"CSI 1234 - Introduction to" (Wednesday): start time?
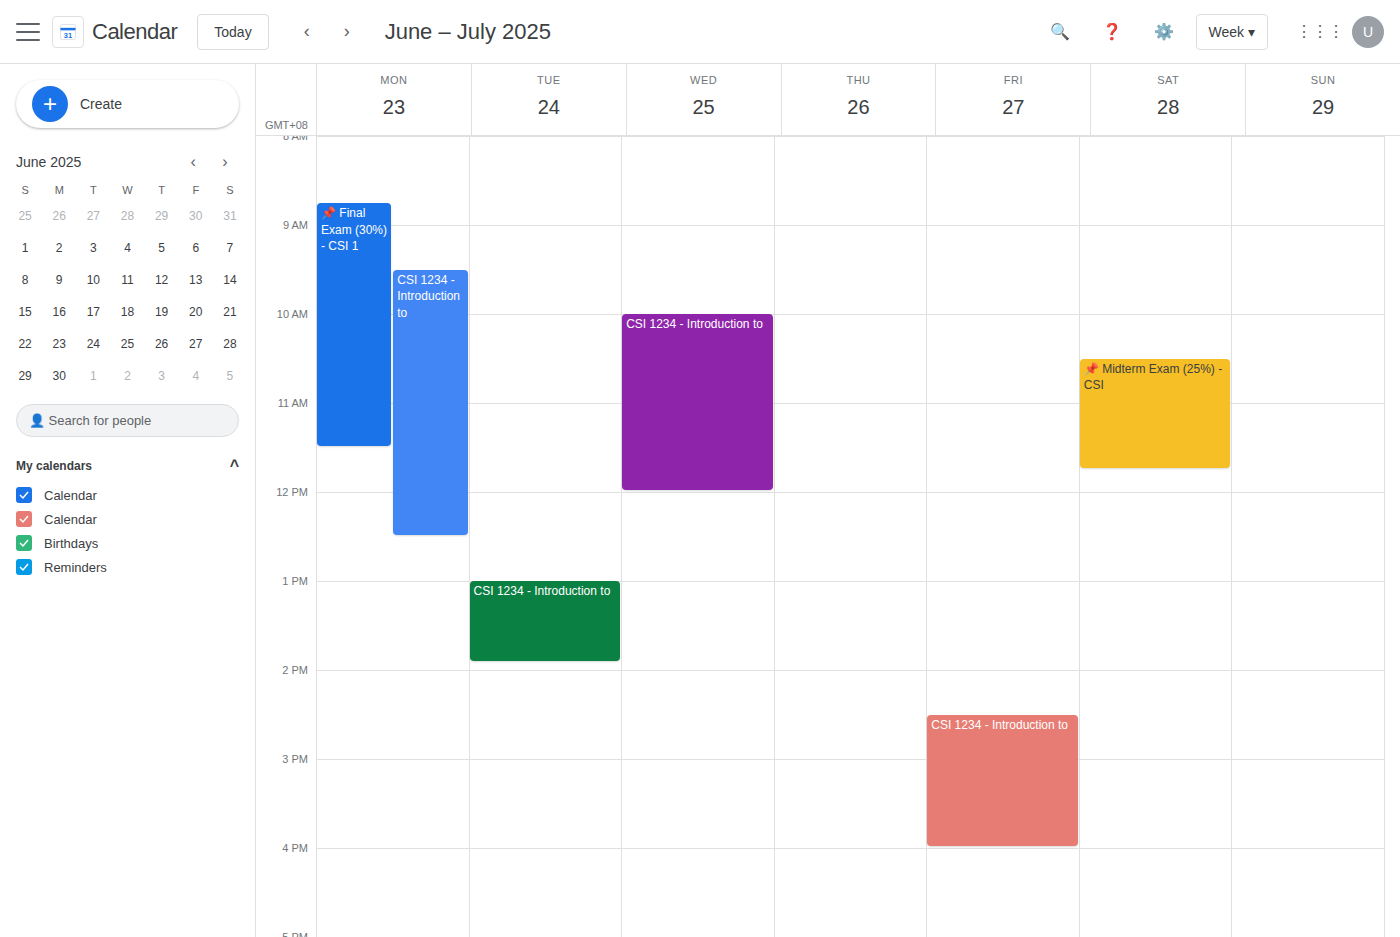
10:00